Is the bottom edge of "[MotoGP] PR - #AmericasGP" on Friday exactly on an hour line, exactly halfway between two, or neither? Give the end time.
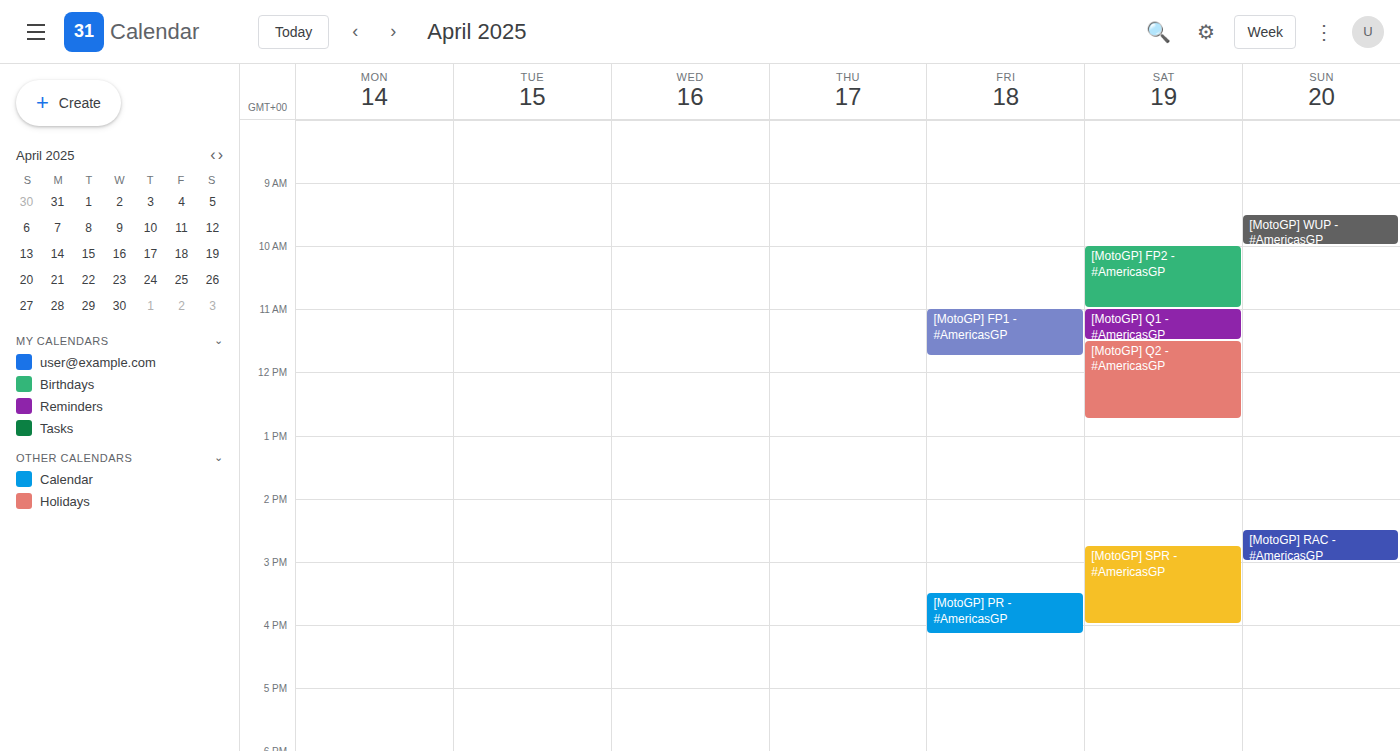
4:10 PM -- neither: 10 minutes below the 4 PM line and 50 minutes above the 5 PM line.